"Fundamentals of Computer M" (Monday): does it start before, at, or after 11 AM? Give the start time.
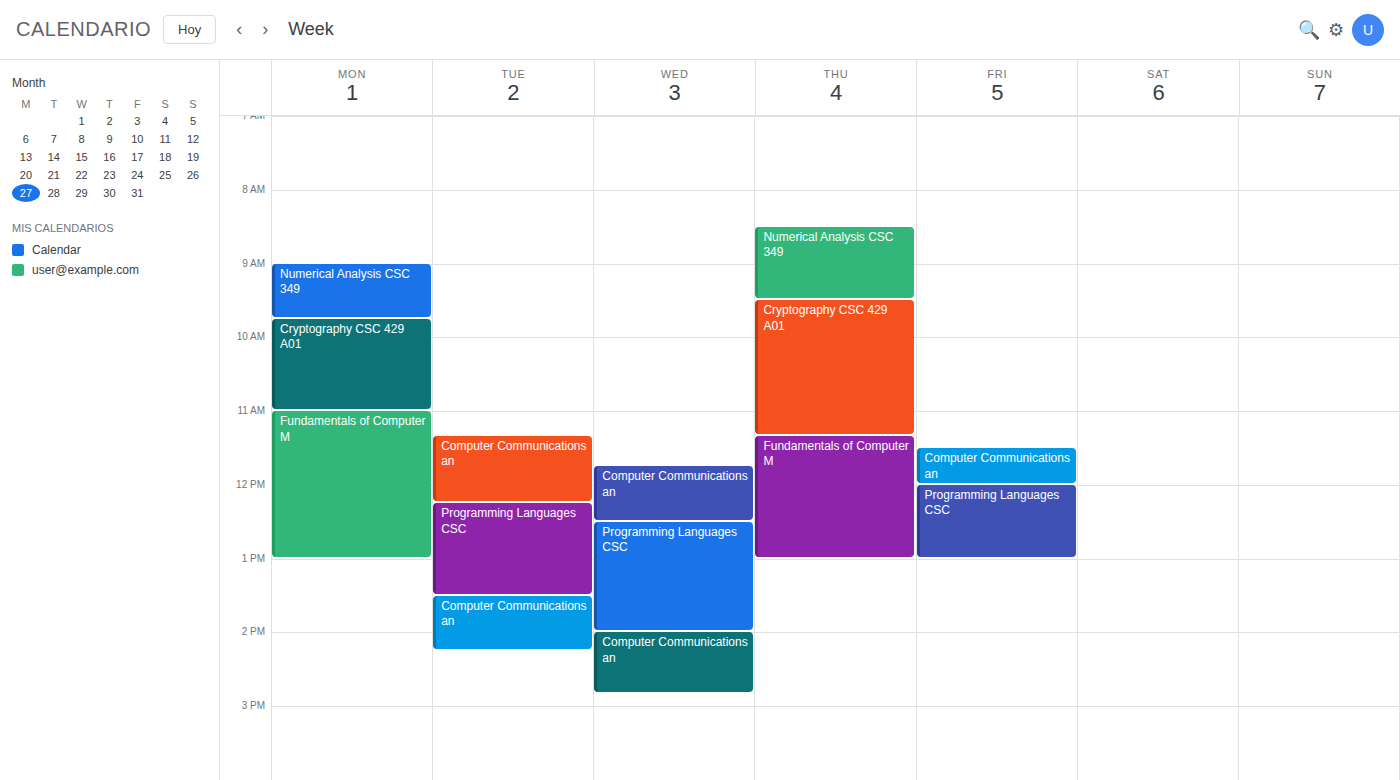
11:00 AM -- exactly at 11 AM, on the 11 AM line.